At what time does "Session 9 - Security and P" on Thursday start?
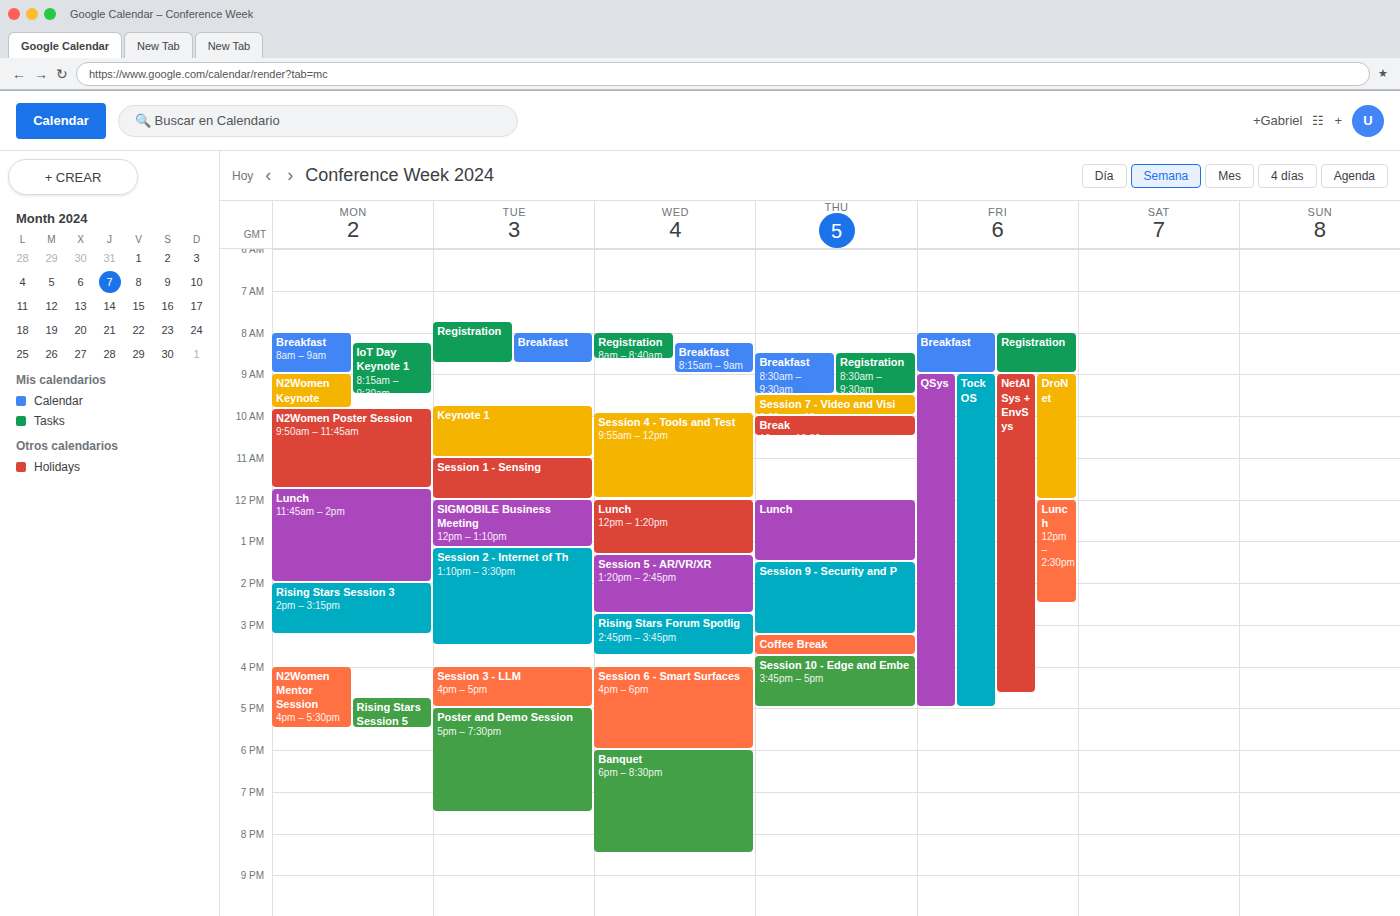
1:30 PM